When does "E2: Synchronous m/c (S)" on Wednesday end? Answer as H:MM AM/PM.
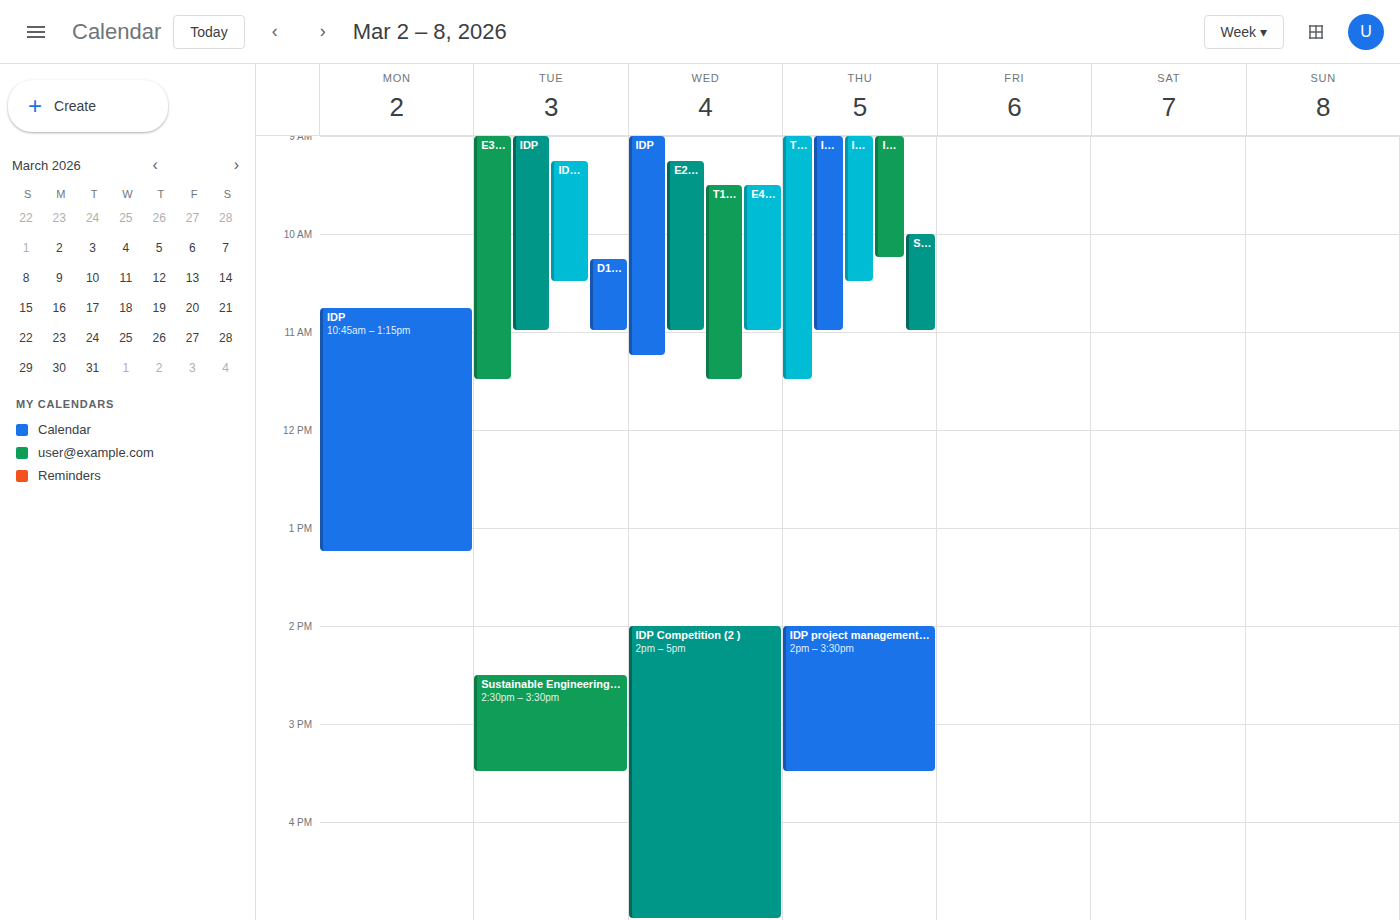
11:00 AM